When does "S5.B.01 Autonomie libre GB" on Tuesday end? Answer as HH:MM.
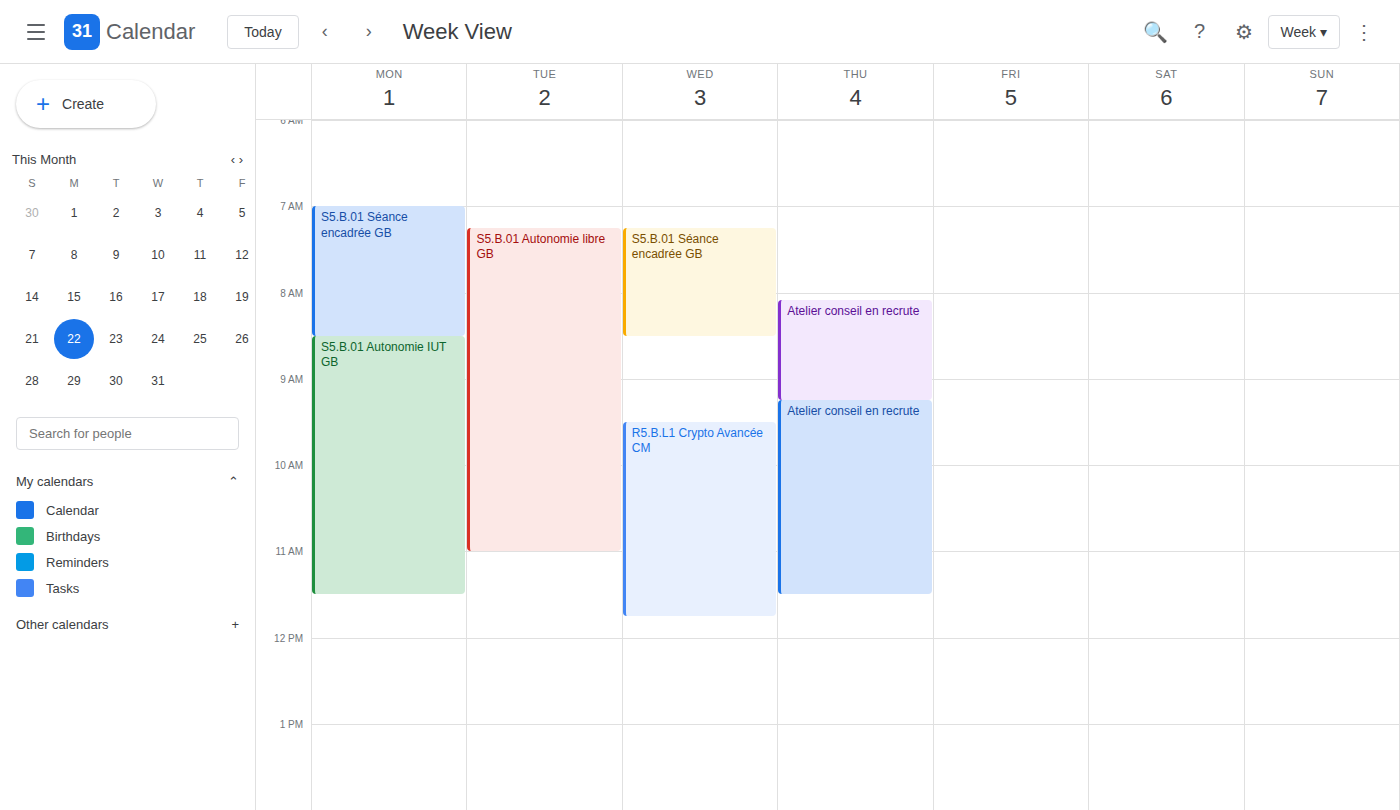
11:00